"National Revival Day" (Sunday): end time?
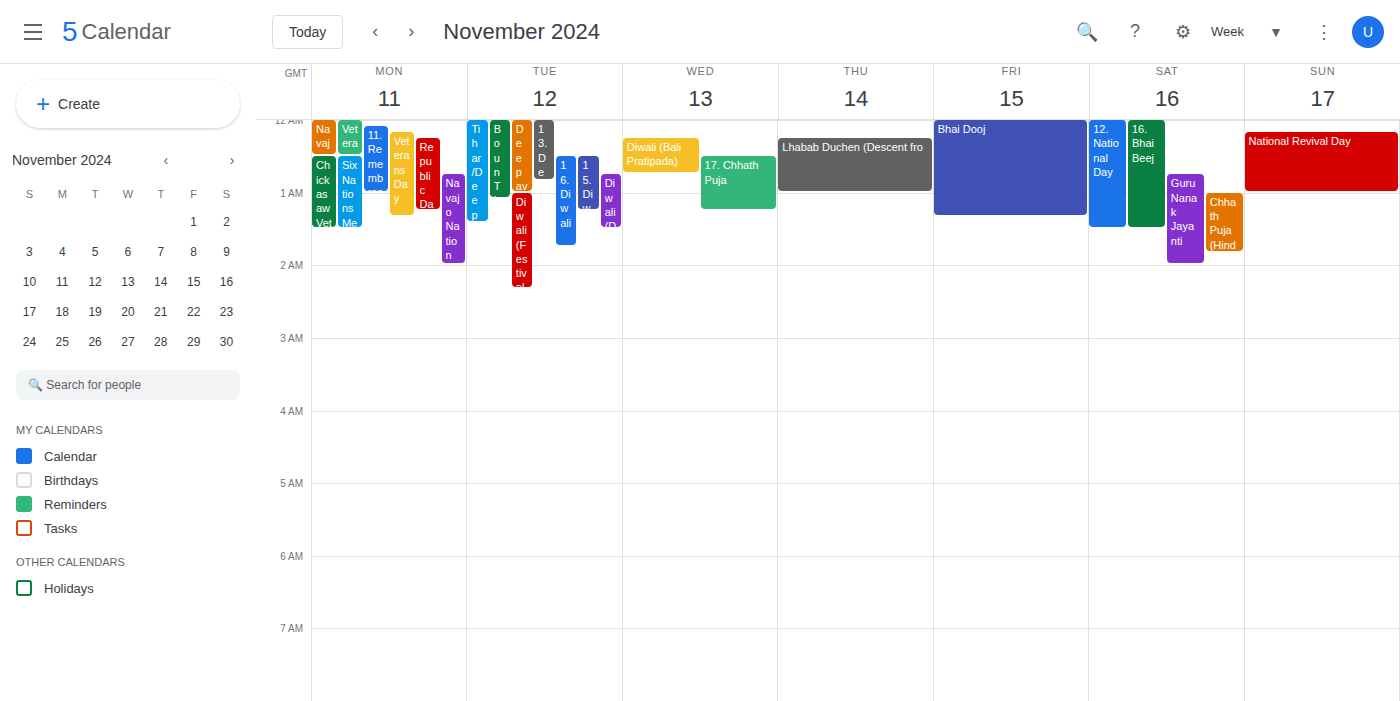
01:00